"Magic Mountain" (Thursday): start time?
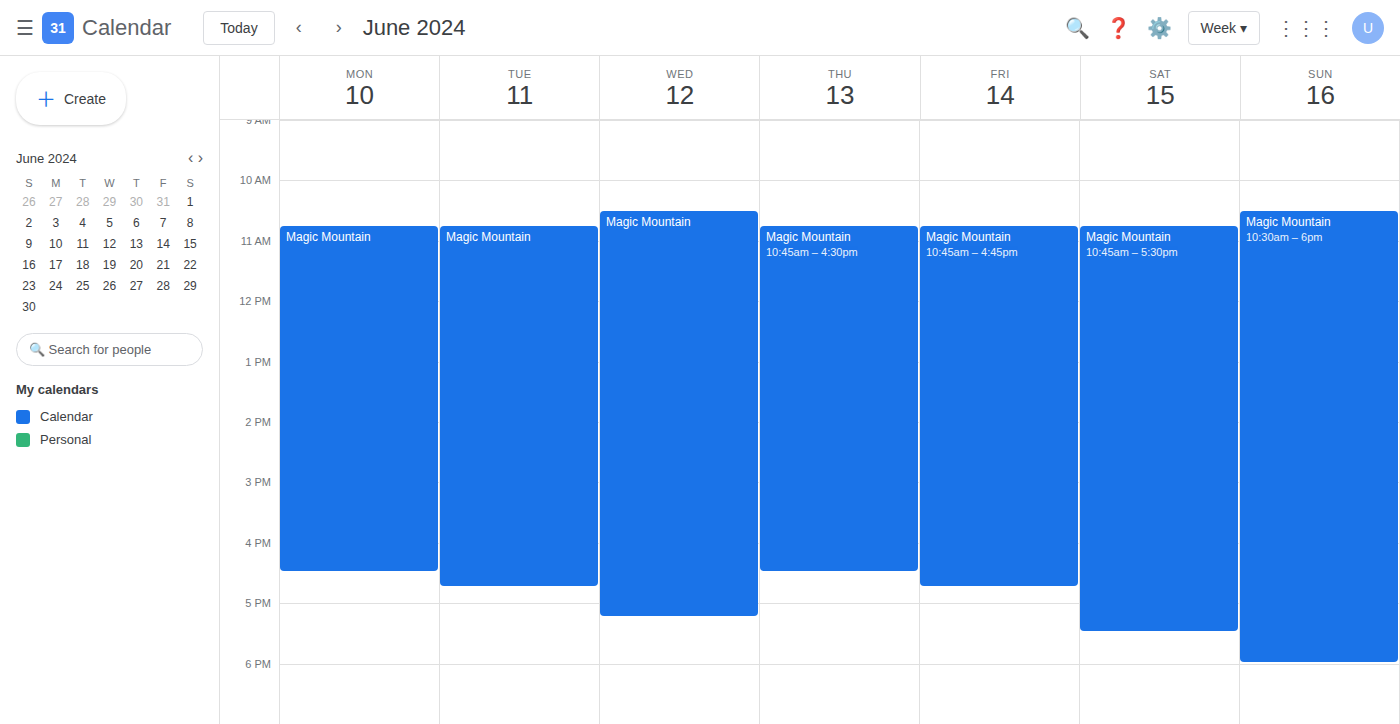
10:45 AM